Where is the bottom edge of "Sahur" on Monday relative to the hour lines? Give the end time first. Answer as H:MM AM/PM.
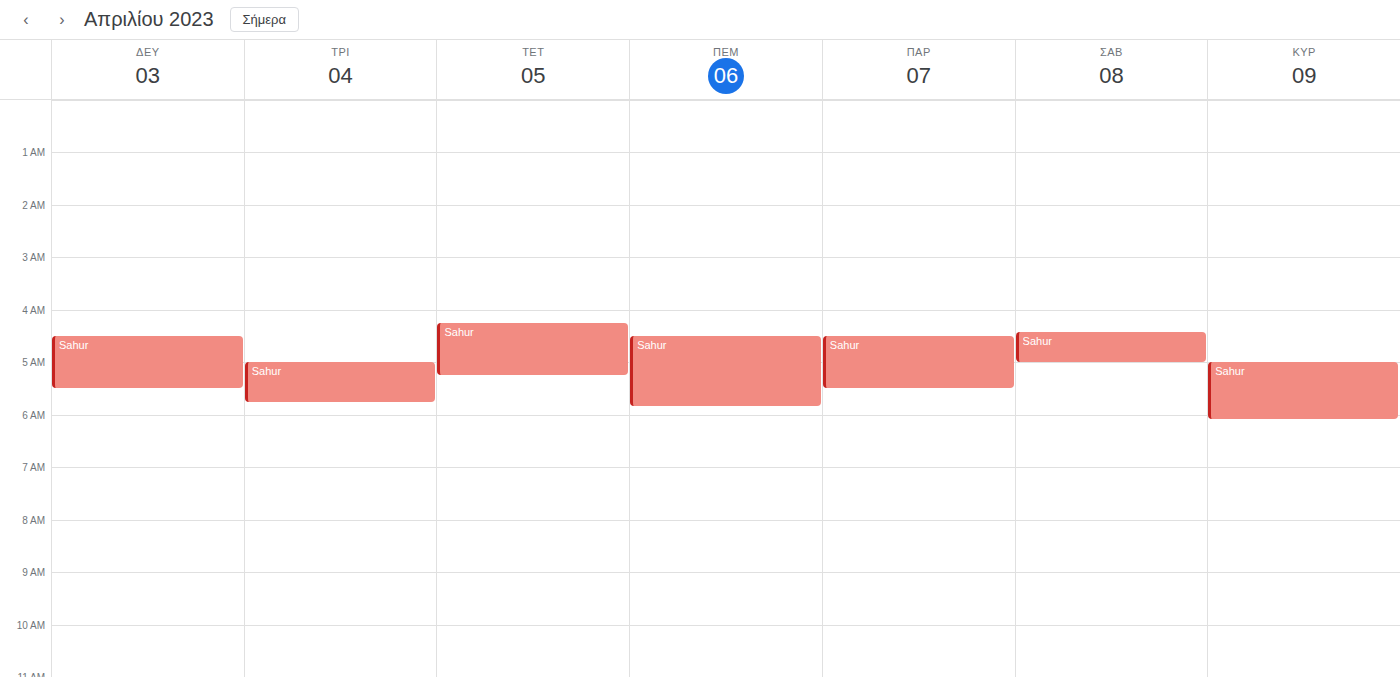
5:30 AM -- halfway between the 5 AM and 6 AM lines.